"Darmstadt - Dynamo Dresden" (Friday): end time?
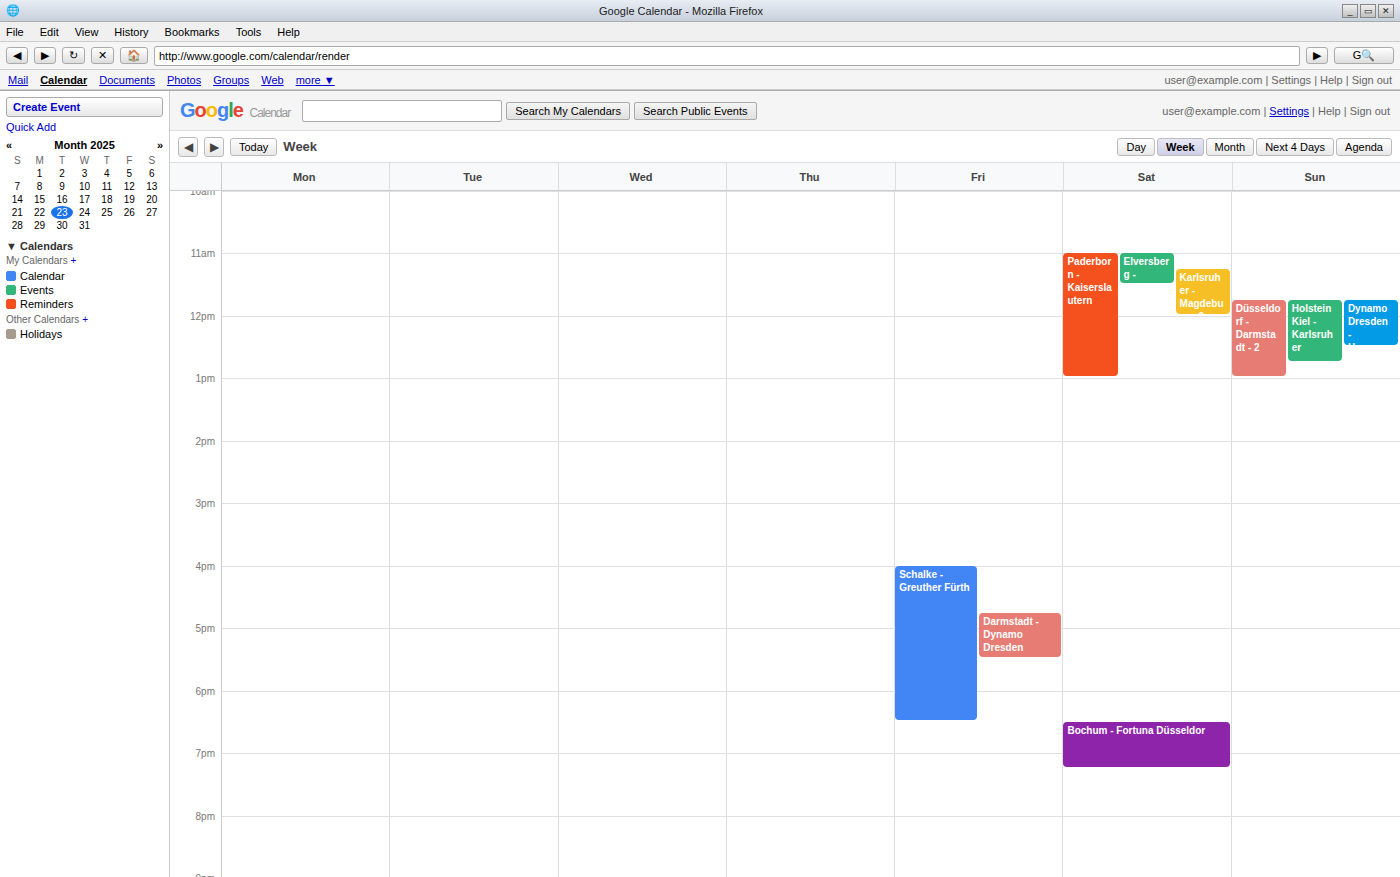
5:30 PM